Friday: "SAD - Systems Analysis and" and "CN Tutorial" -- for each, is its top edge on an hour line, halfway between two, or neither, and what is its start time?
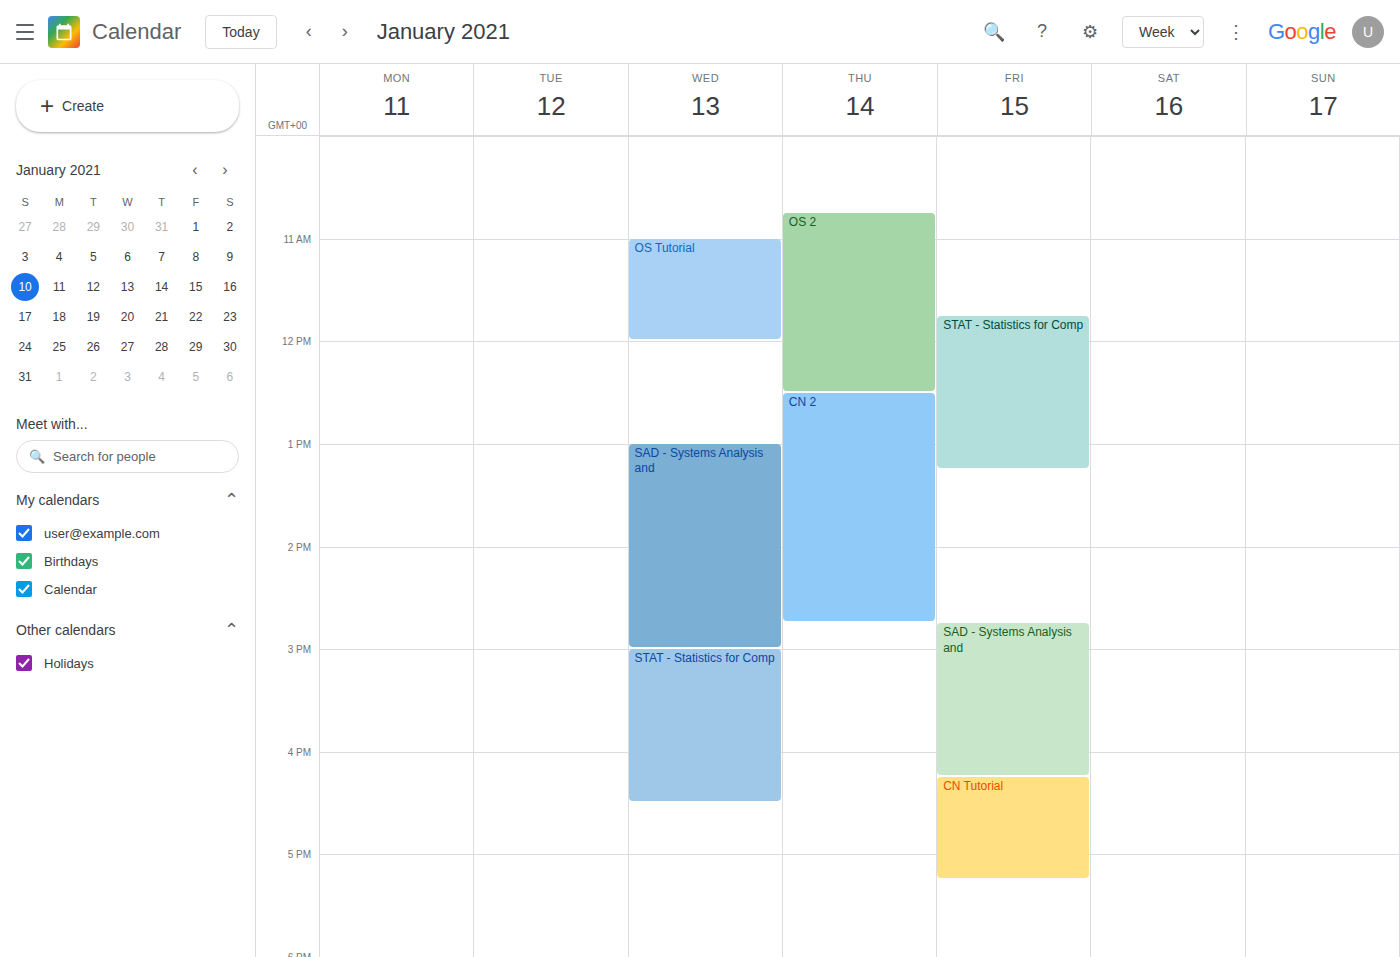
"SAD - Systems Analysis and": 2:45 PM, neither: three quarters of the way from the 2 PM line to the 3 PM line. "CN Tutorial": 4:15 PM, neither: a quarter of the way from the 4 PM line to the 5 PM line.